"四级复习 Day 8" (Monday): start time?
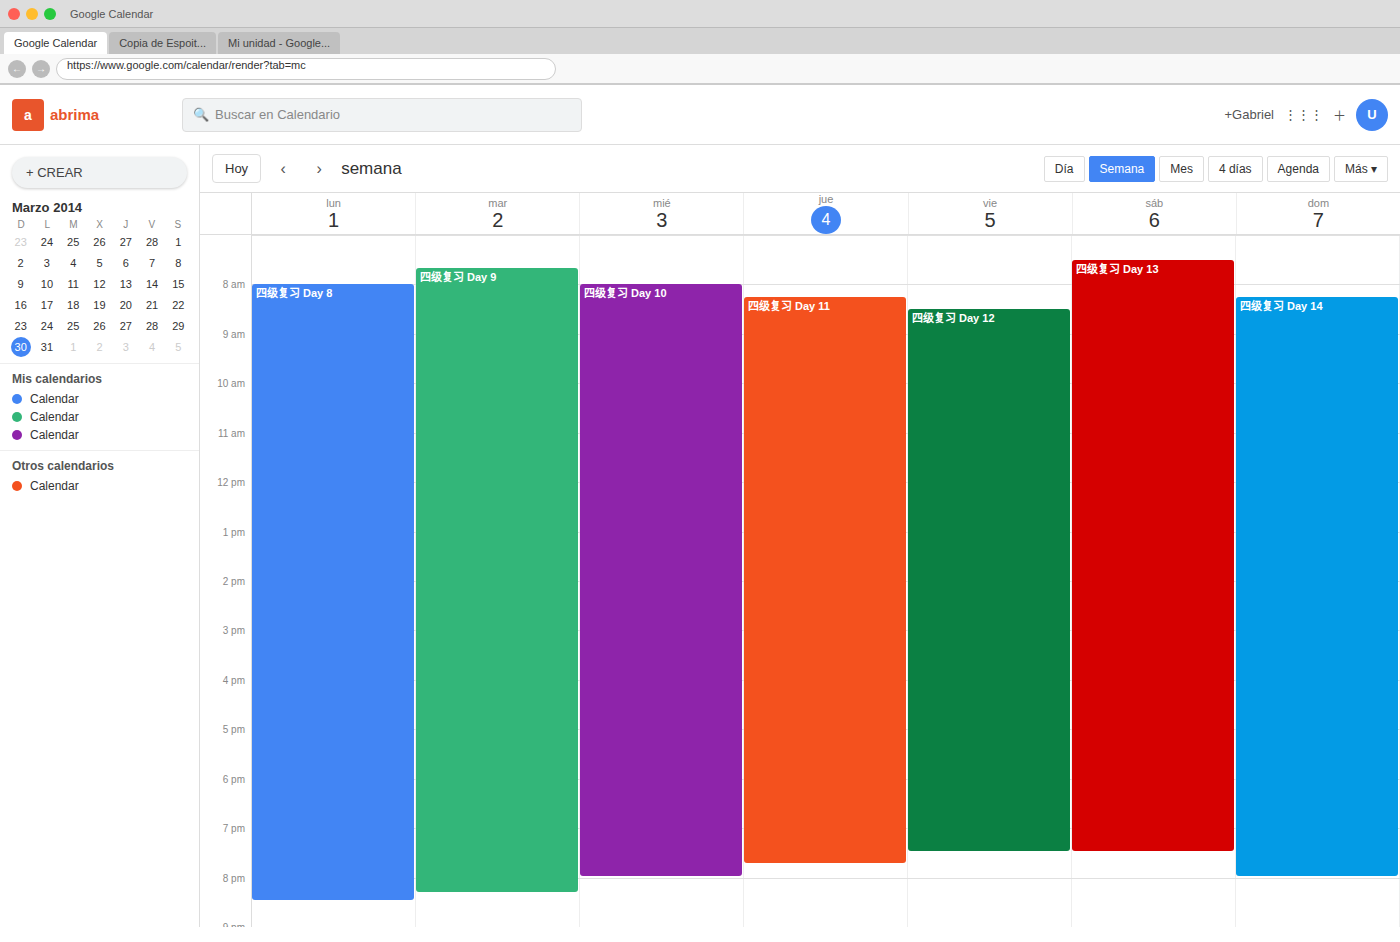
8:00 AM